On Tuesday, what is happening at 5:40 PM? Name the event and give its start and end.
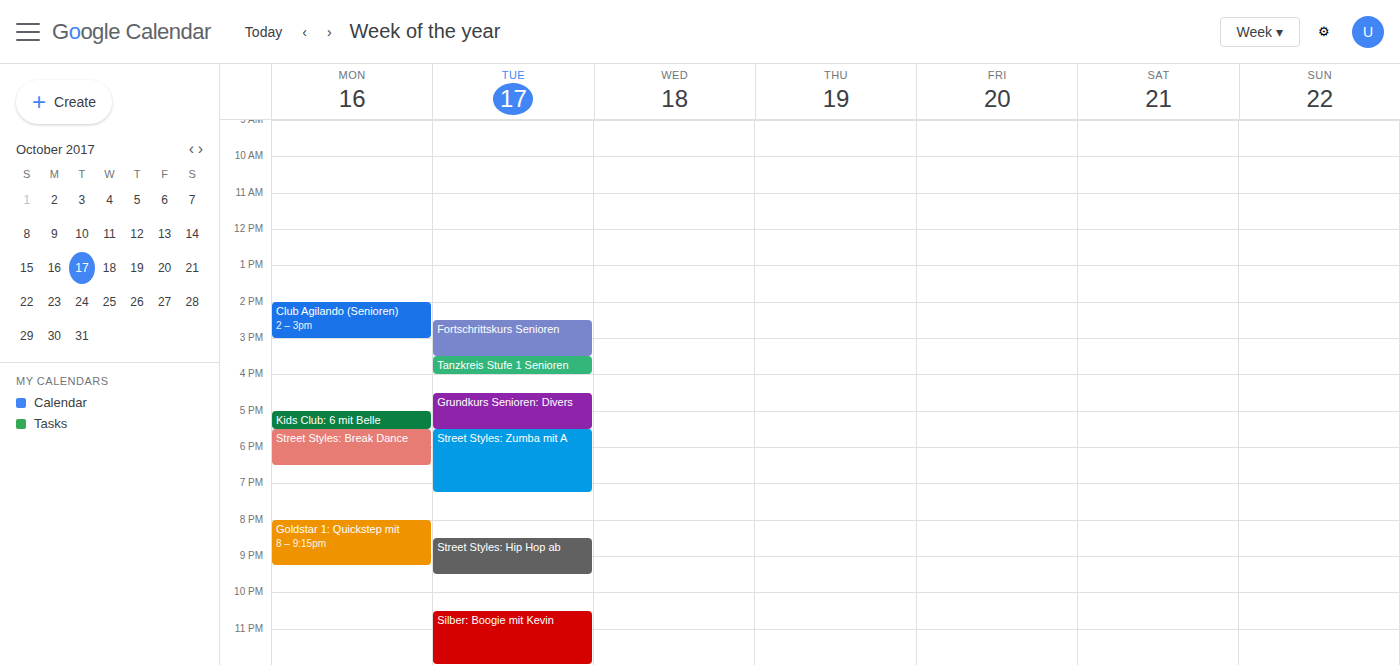
"Street Styles: Zumba mit A", 5:30 PM to 7:15 PM